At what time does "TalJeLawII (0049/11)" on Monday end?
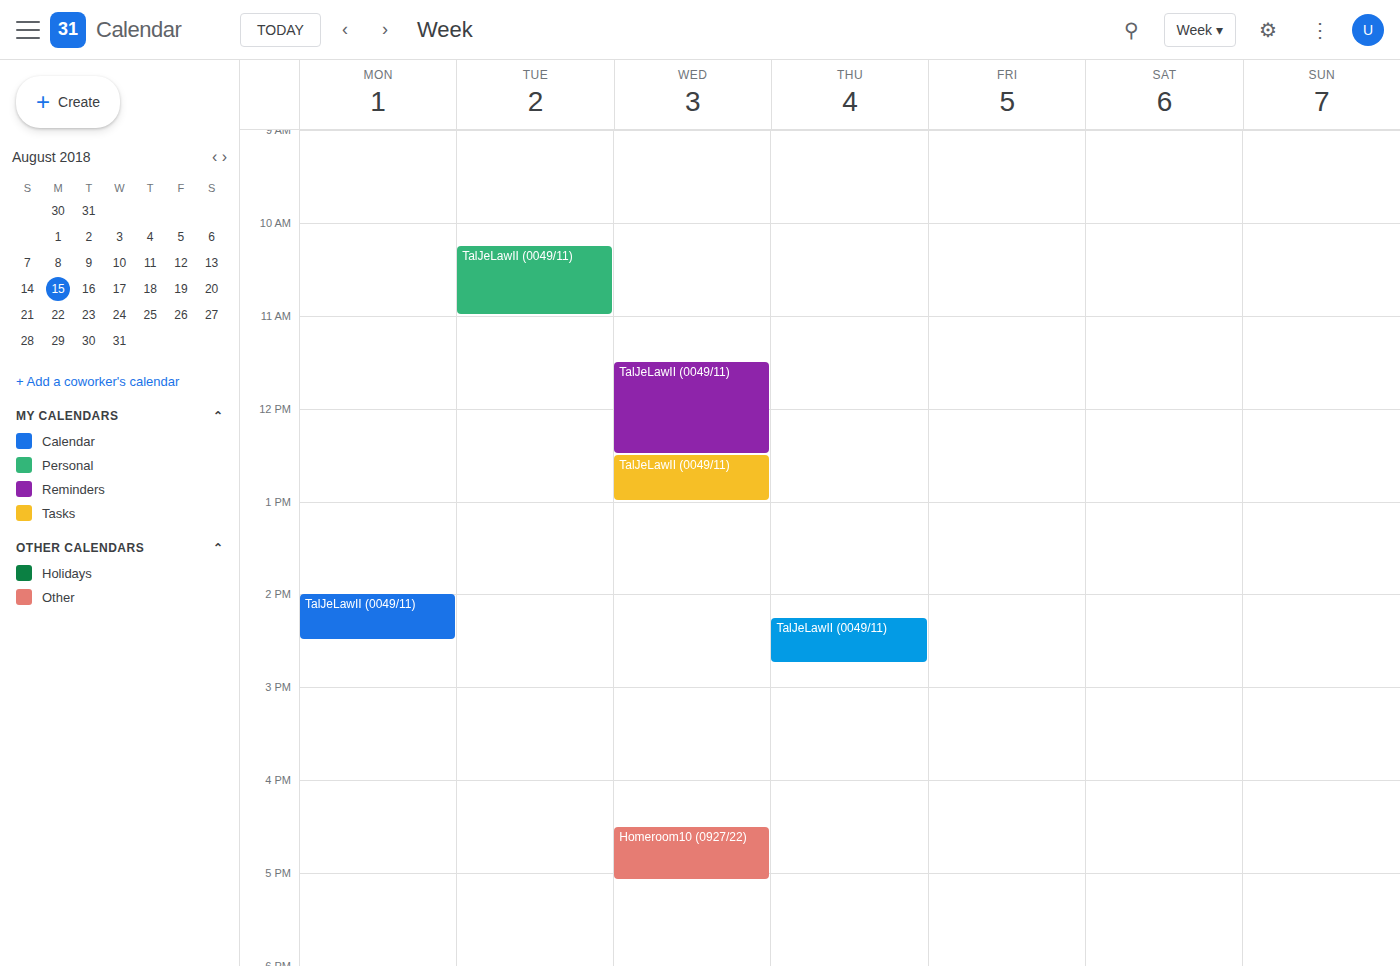
2:30 PM